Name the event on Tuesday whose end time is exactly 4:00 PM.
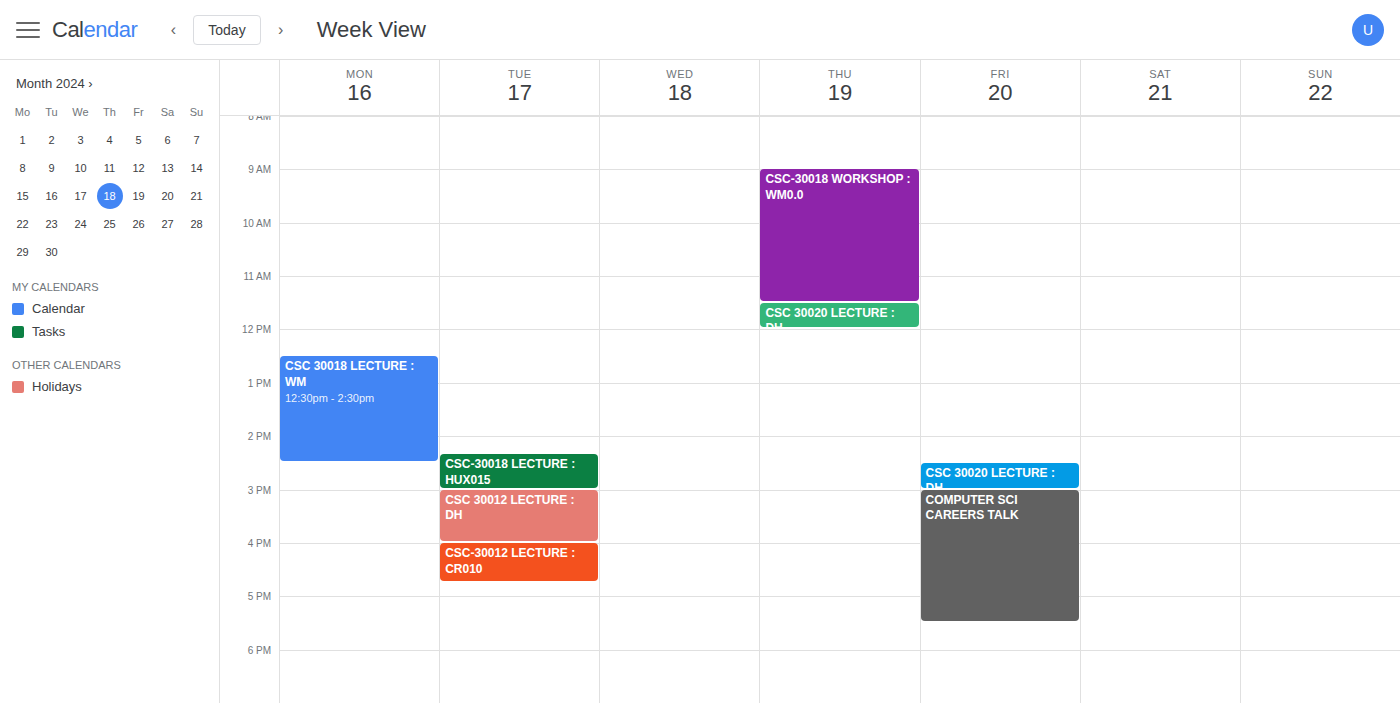
"CSC 30012 LECTURE : DH"